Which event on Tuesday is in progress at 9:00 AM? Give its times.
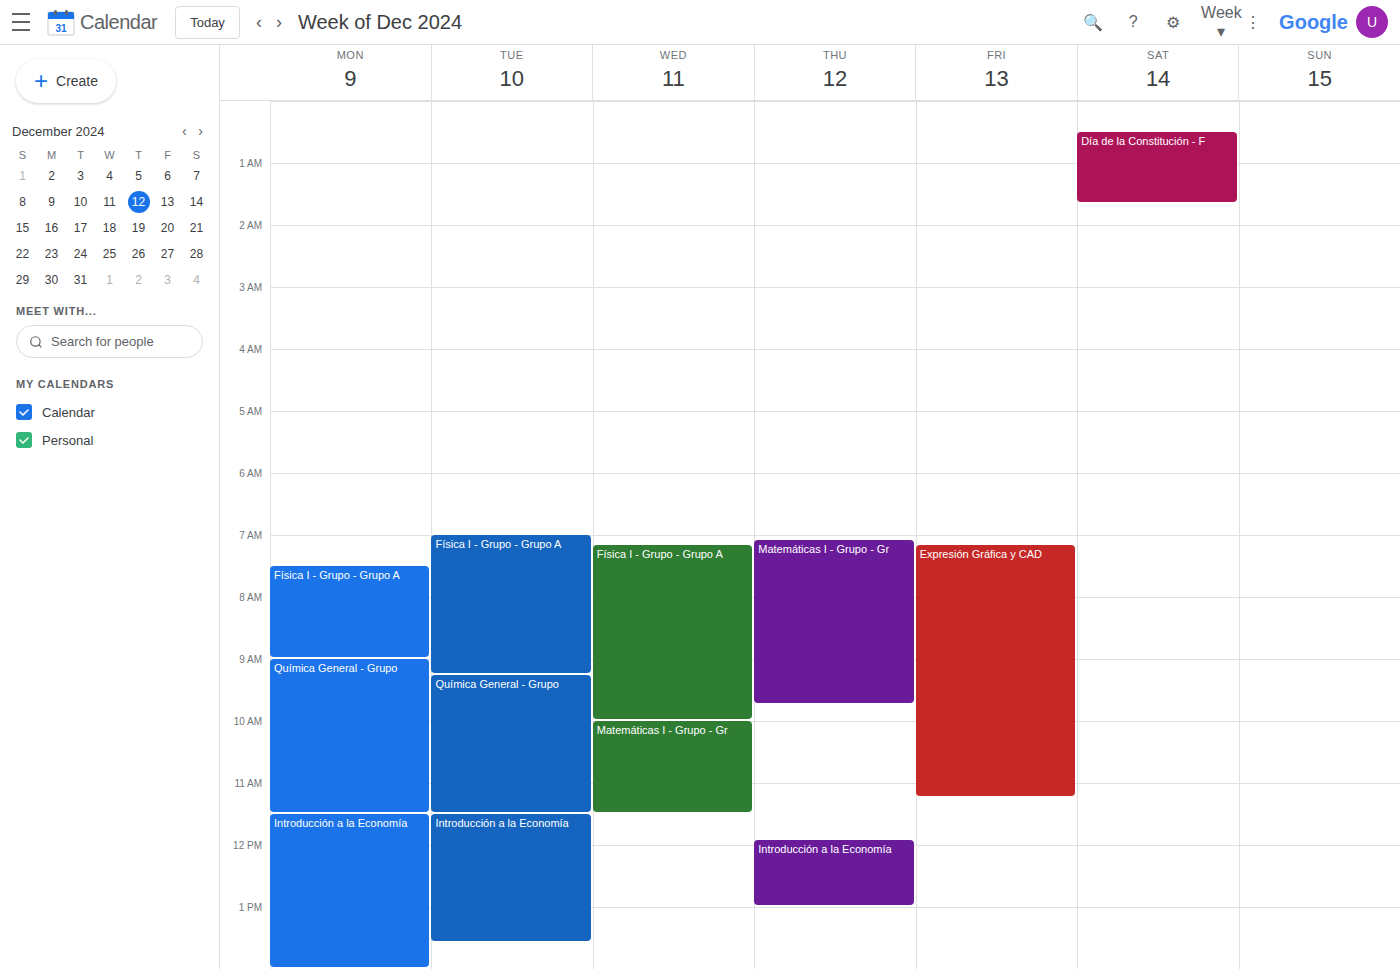
"Física I - Grupo - Grupo A", 7:00 AM to 9:15 AM